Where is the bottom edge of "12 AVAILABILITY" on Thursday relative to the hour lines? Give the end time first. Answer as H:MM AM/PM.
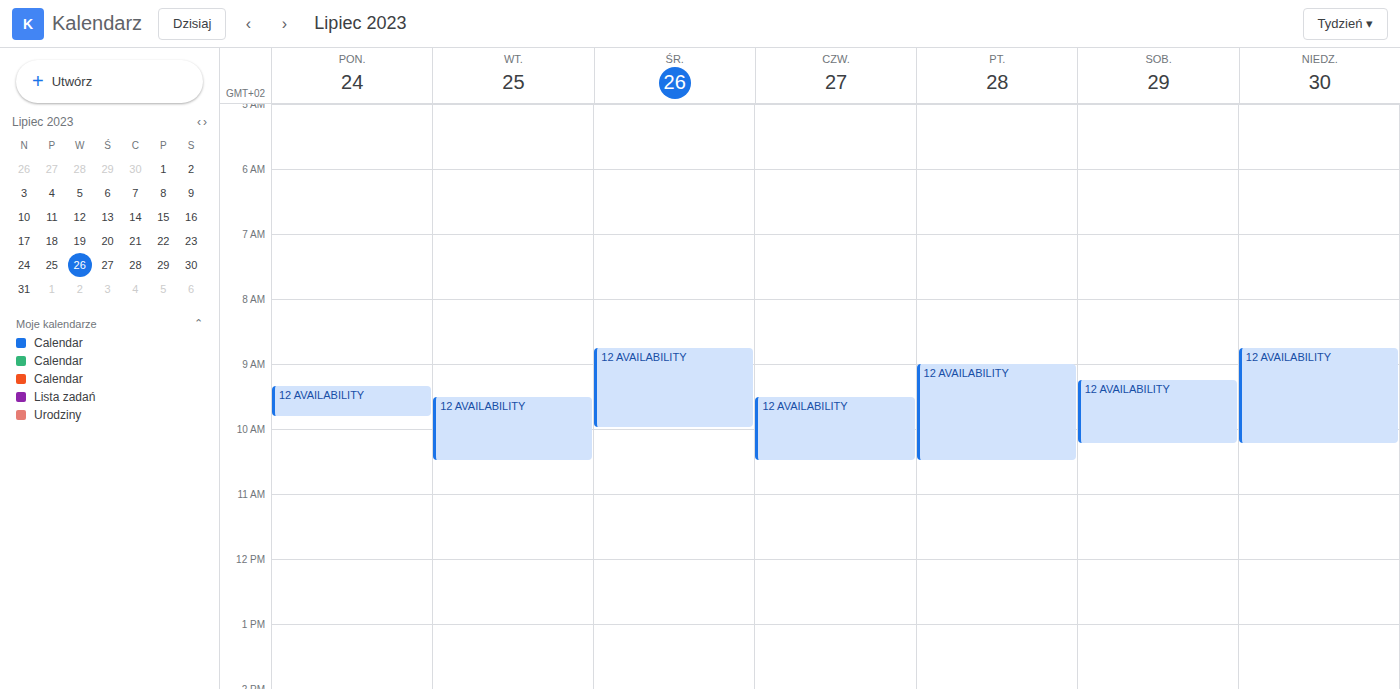
10:30 AM -- halfway between the 10 AM and 11 AM lines.